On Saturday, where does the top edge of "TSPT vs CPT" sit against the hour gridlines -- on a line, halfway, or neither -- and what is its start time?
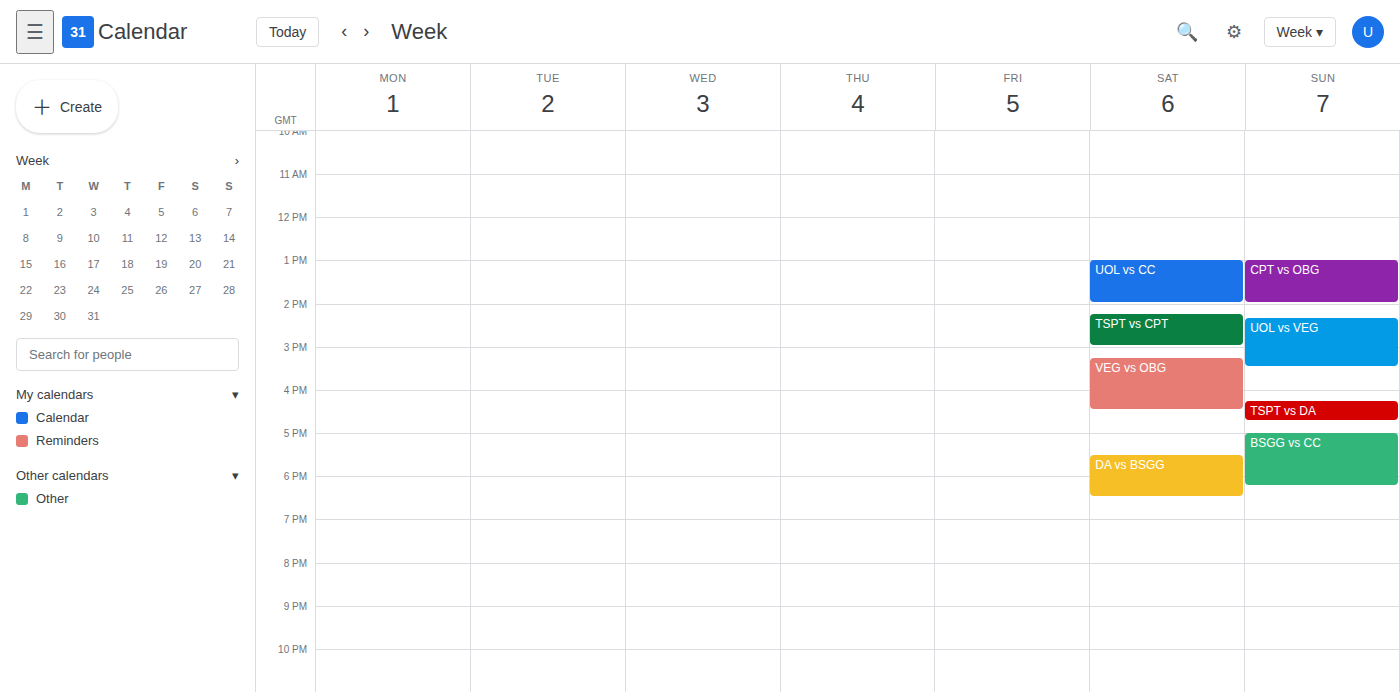
2:15 PM -- neither: a quarter of the way from the 2 PM line to the 3 PM line.